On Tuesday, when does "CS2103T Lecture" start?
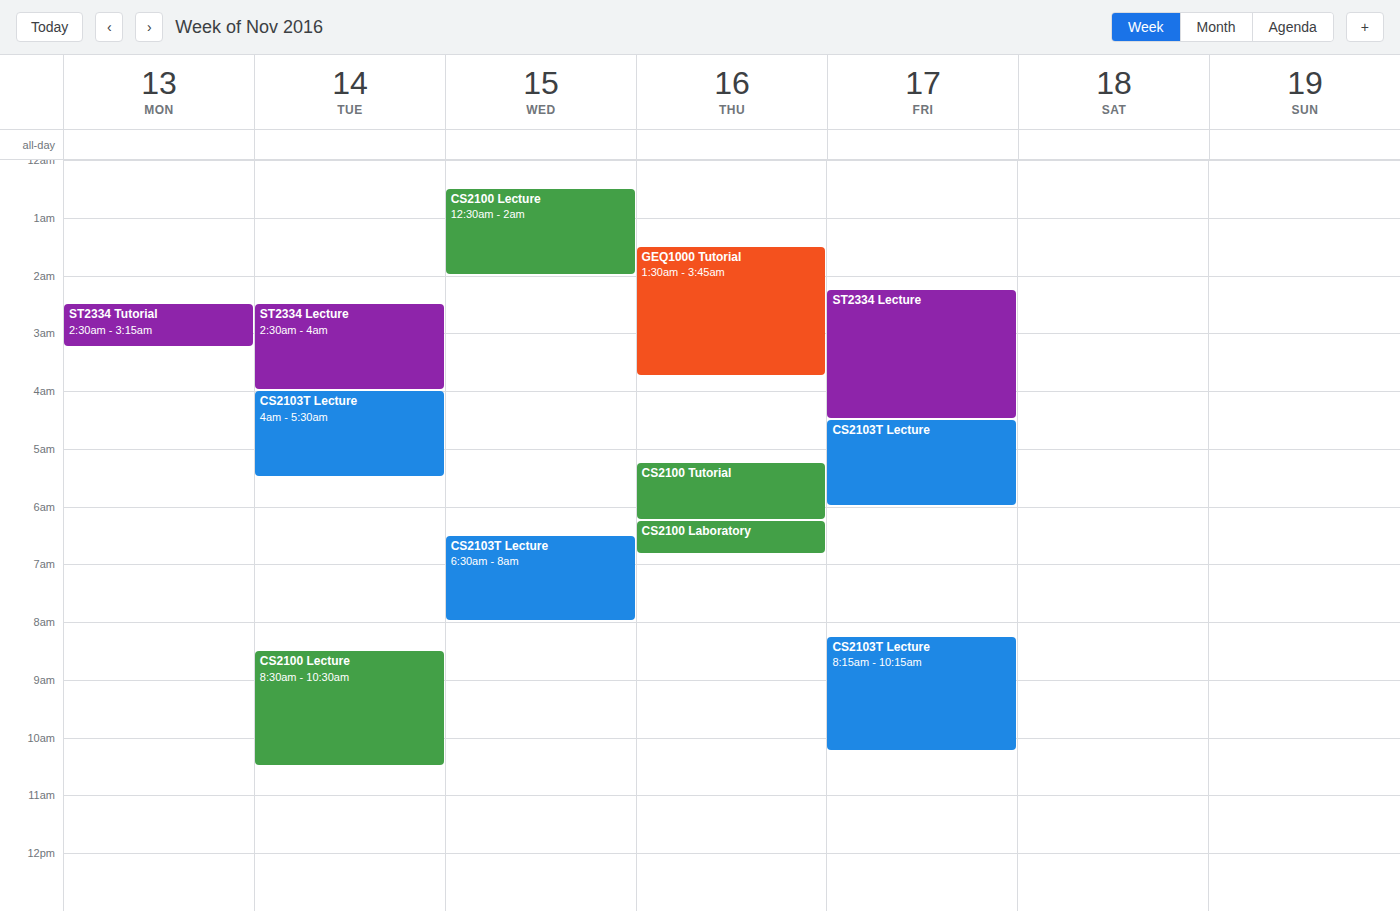
4:00 AM